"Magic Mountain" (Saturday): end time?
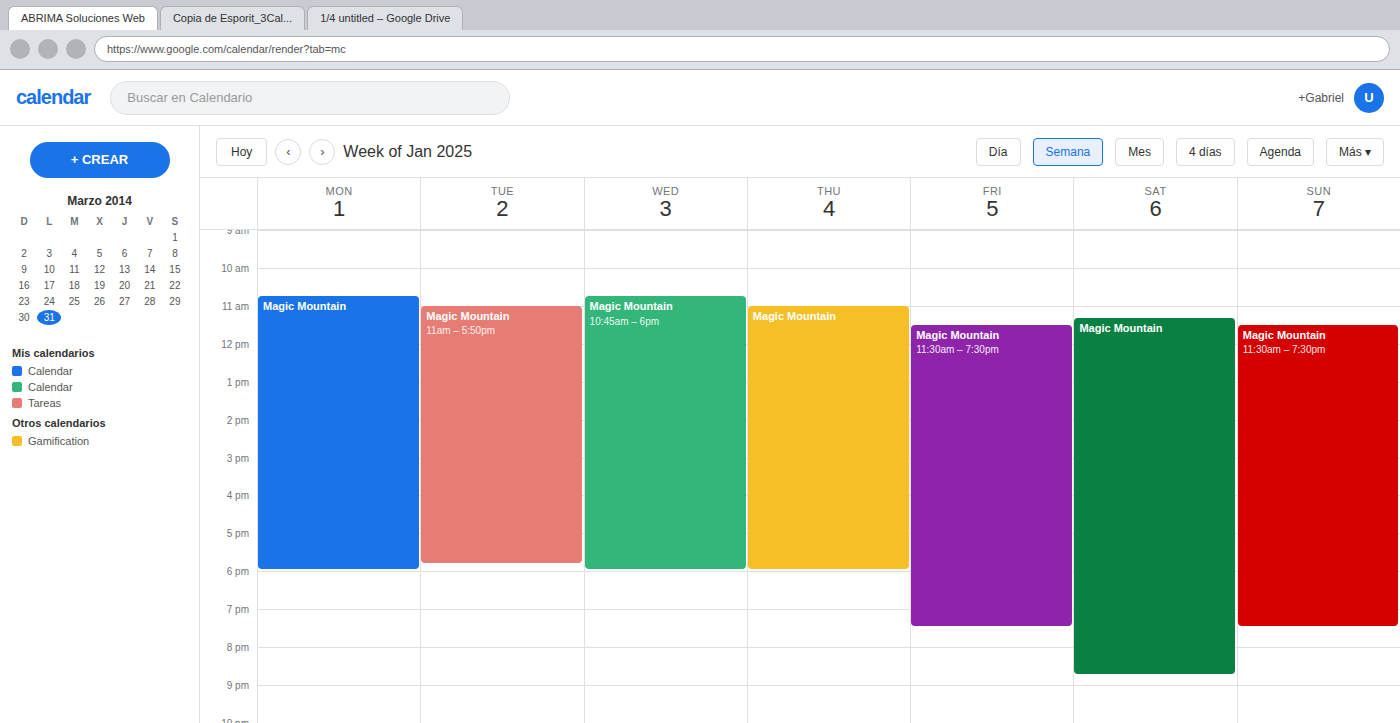
8:45 PM